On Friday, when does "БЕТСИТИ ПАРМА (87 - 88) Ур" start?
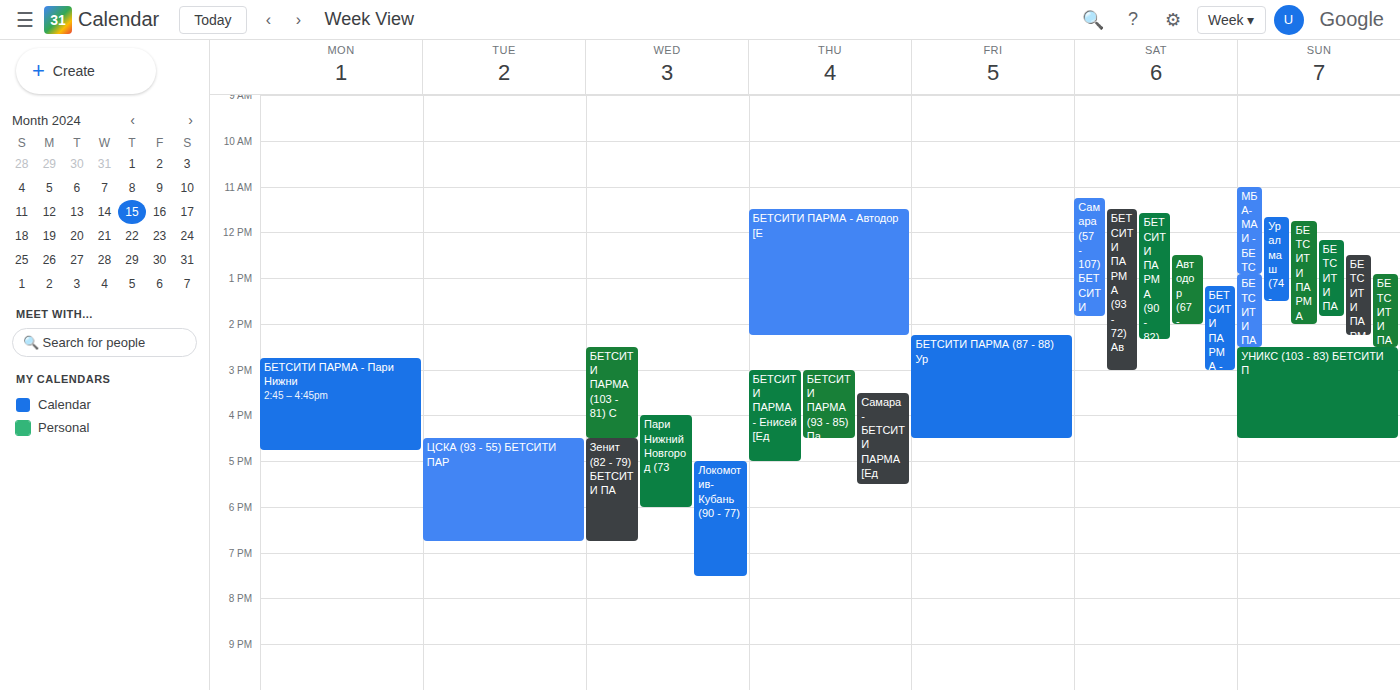
2:15 PM